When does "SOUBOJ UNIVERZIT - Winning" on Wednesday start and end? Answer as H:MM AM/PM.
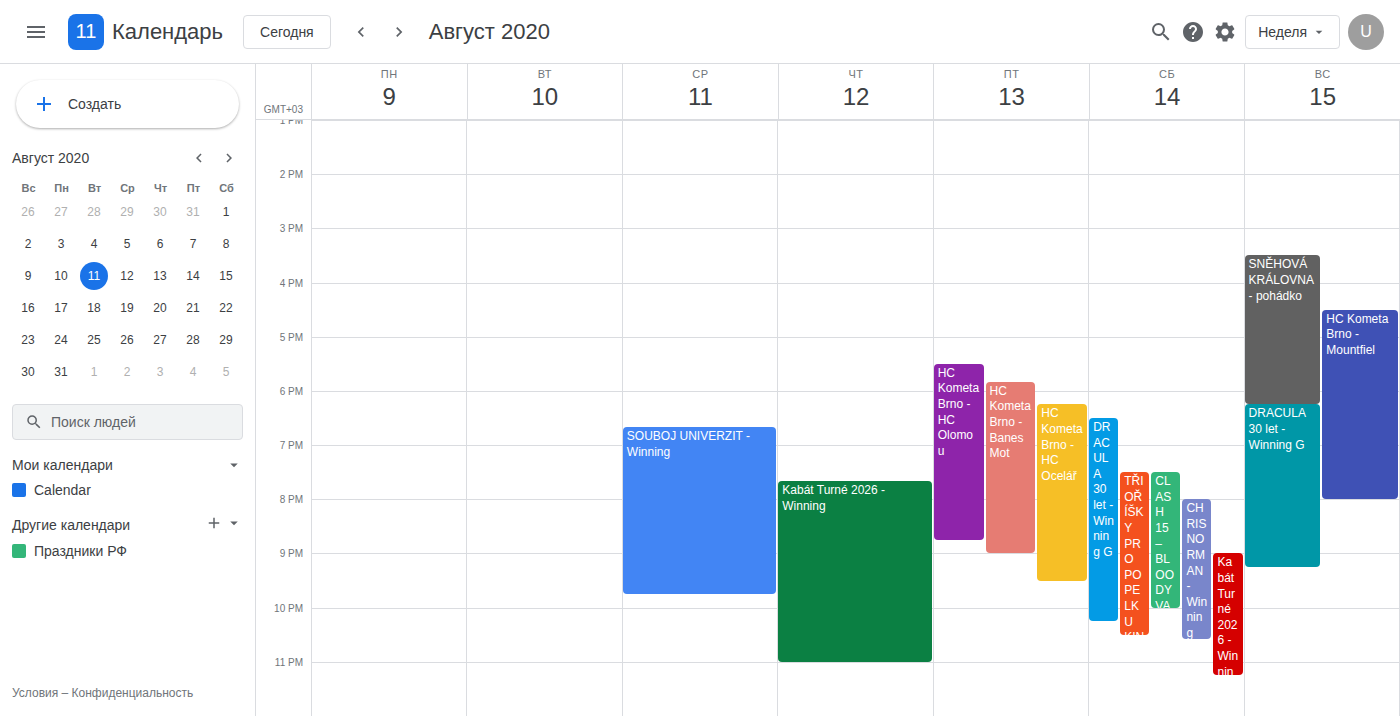
6:40 PM to 9:45 PM